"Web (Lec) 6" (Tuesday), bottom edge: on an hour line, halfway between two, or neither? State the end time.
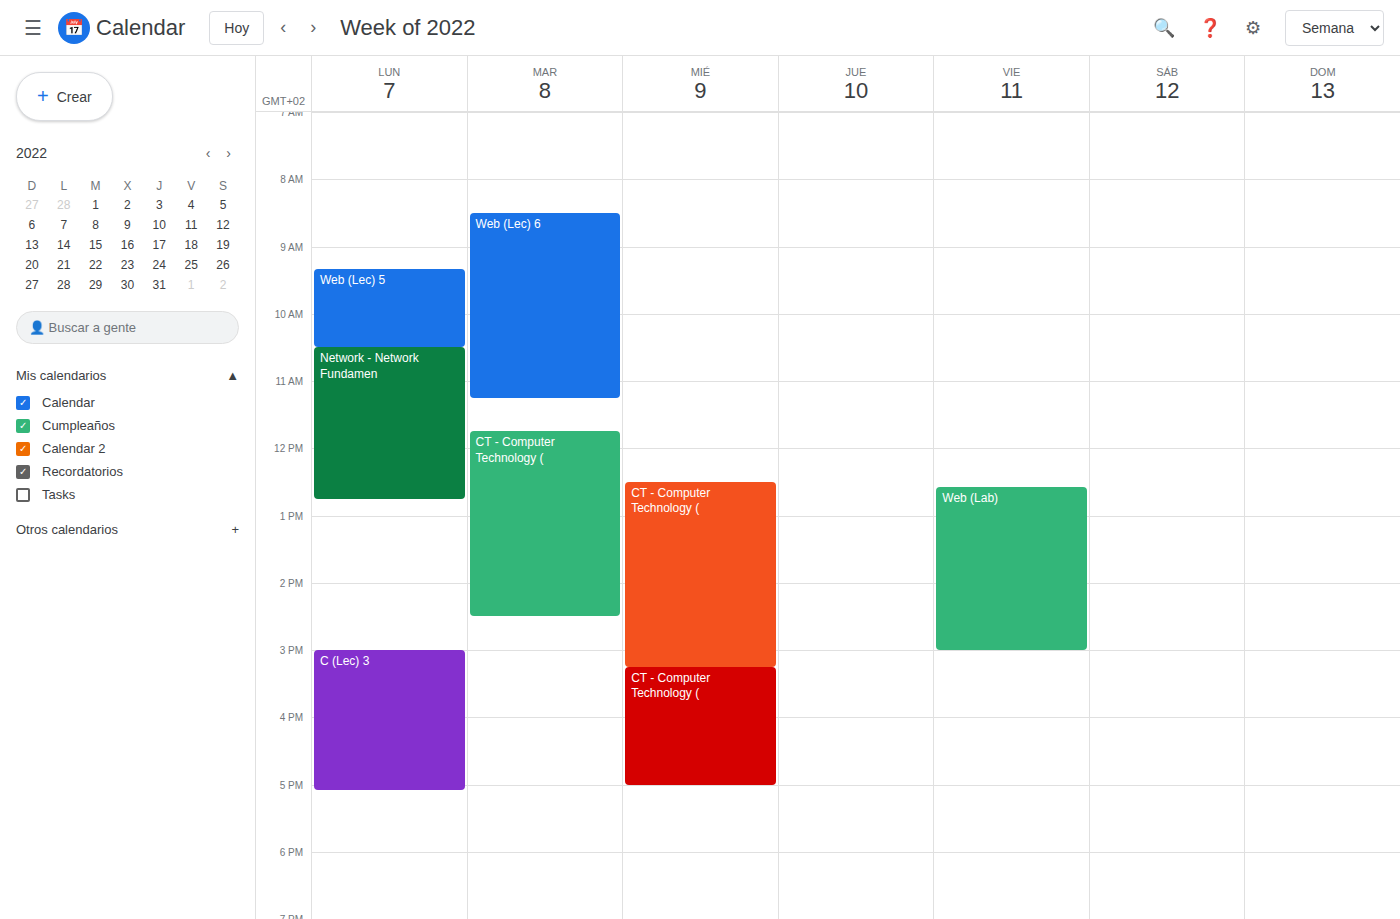
11:15 AM -- neither: a quarter of the way from the 11 AM line to the 12 PM line.